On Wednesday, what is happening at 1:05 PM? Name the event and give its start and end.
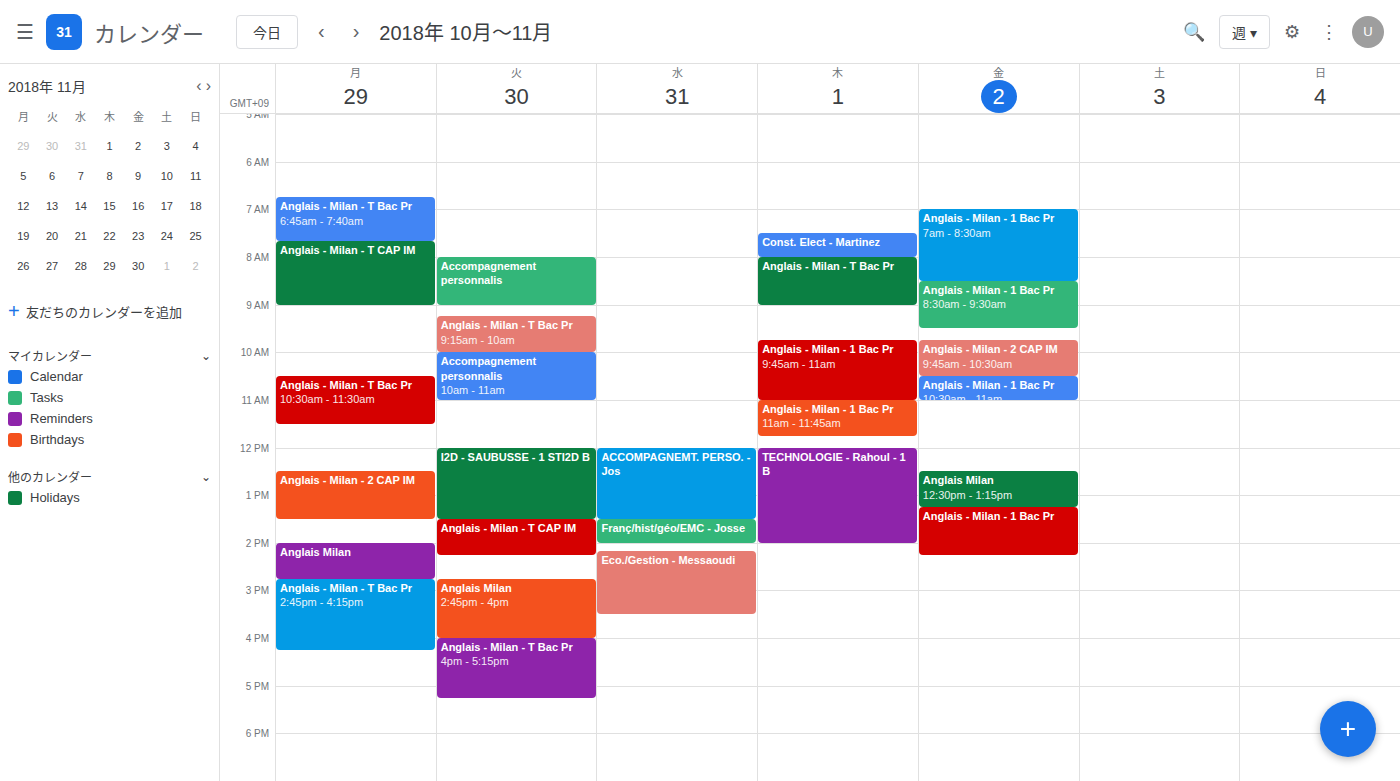
"ACCOMPAGNEMT. PERSO. - Jos", 12:00 PM to 1:30 PM